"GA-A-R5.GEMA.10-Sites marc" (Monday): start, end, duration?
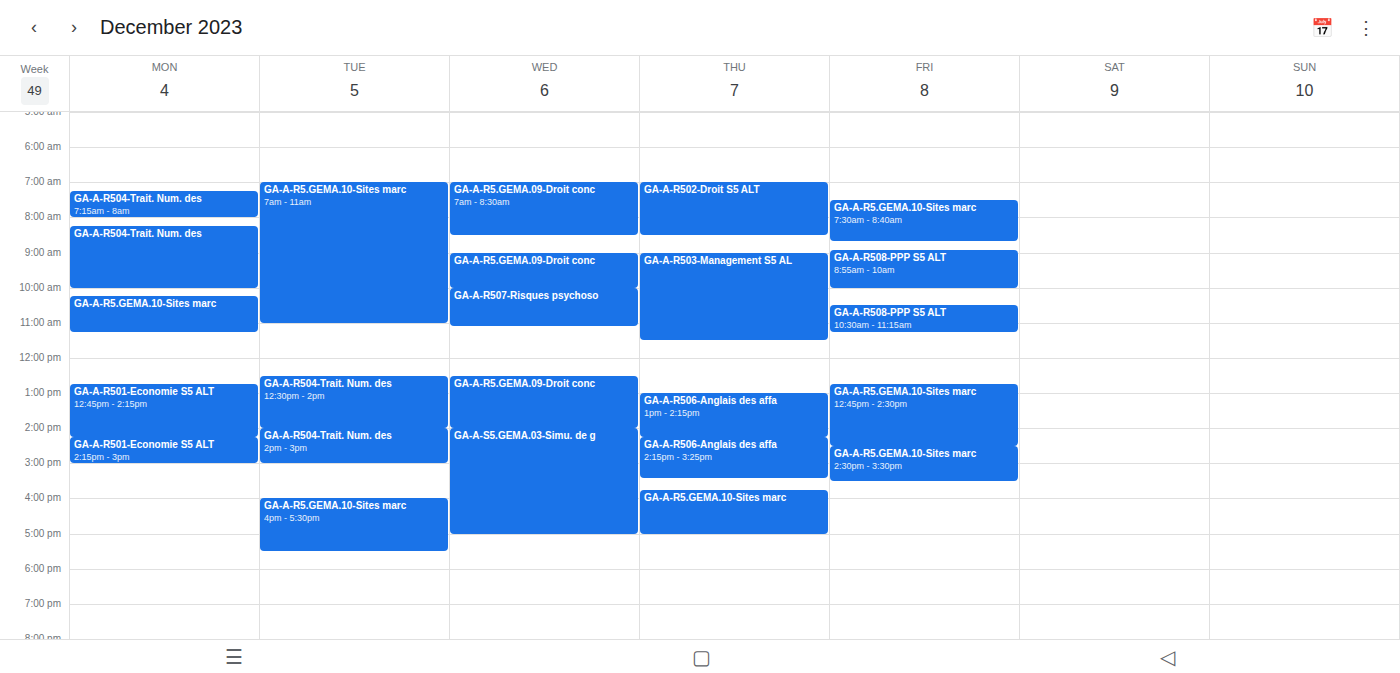
10:15 AM to 11:15 AM, 1 hour